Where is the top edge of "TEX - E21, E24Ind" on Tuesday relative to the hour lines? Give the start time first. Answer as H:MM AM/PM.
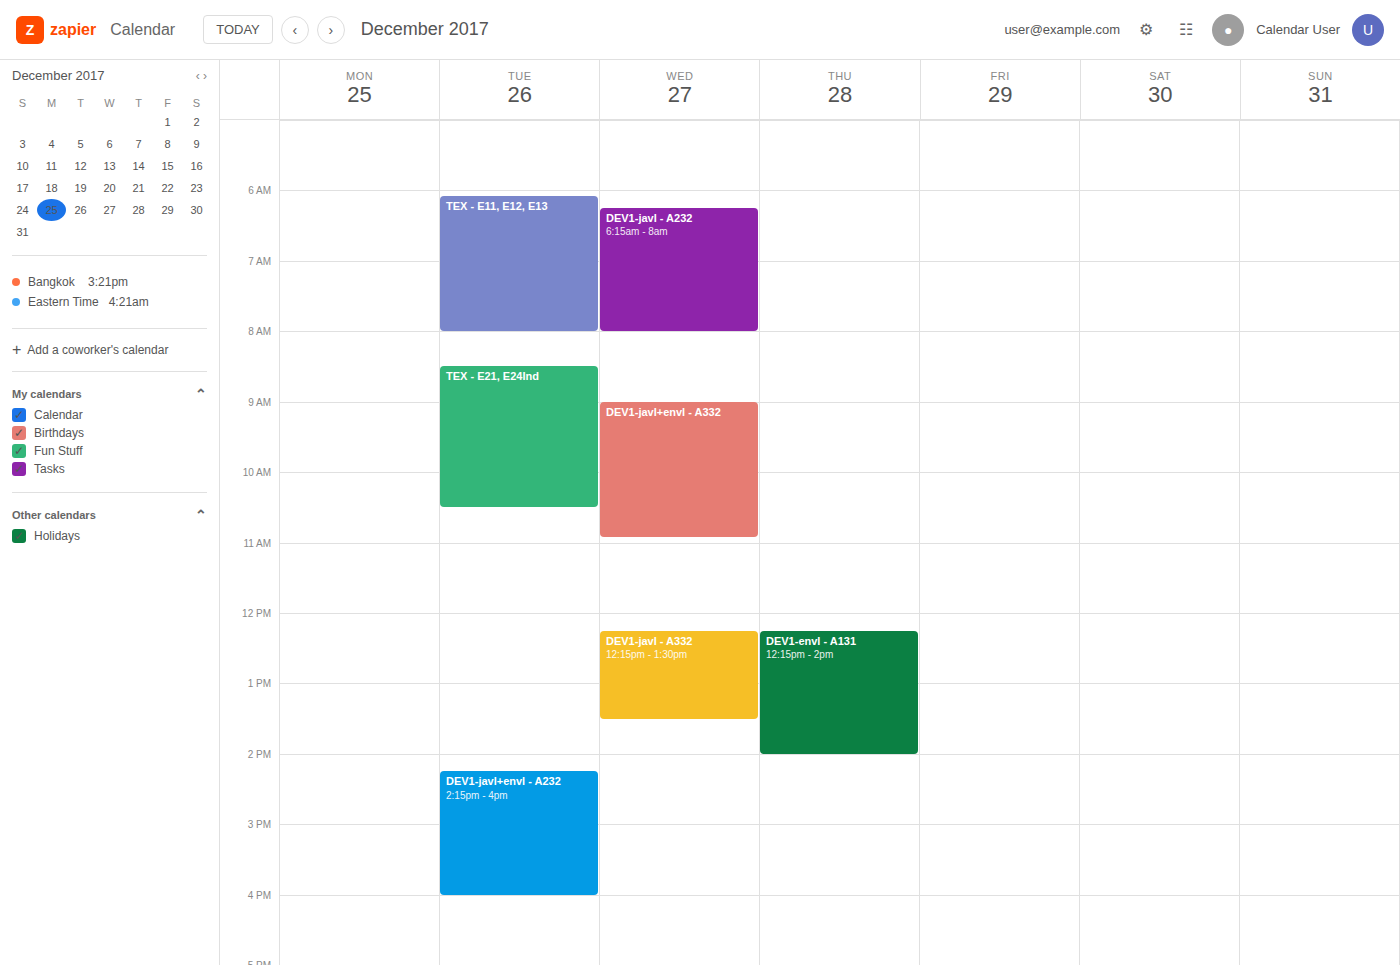
8:30 AM -- halfway between the 8 AM and 9 AM lines.